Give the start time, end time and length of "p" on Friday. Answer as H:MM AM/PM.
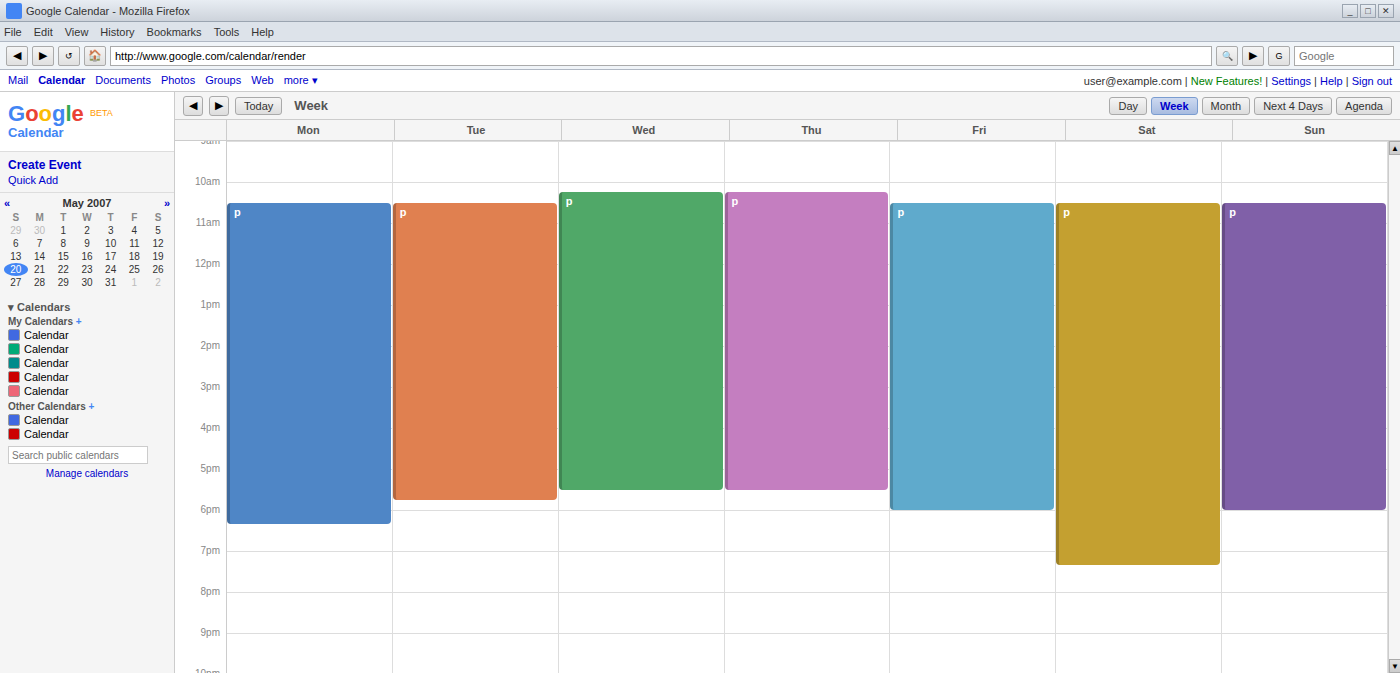
10:30 AM to 6:00 PM, 7 hours 30 minutes